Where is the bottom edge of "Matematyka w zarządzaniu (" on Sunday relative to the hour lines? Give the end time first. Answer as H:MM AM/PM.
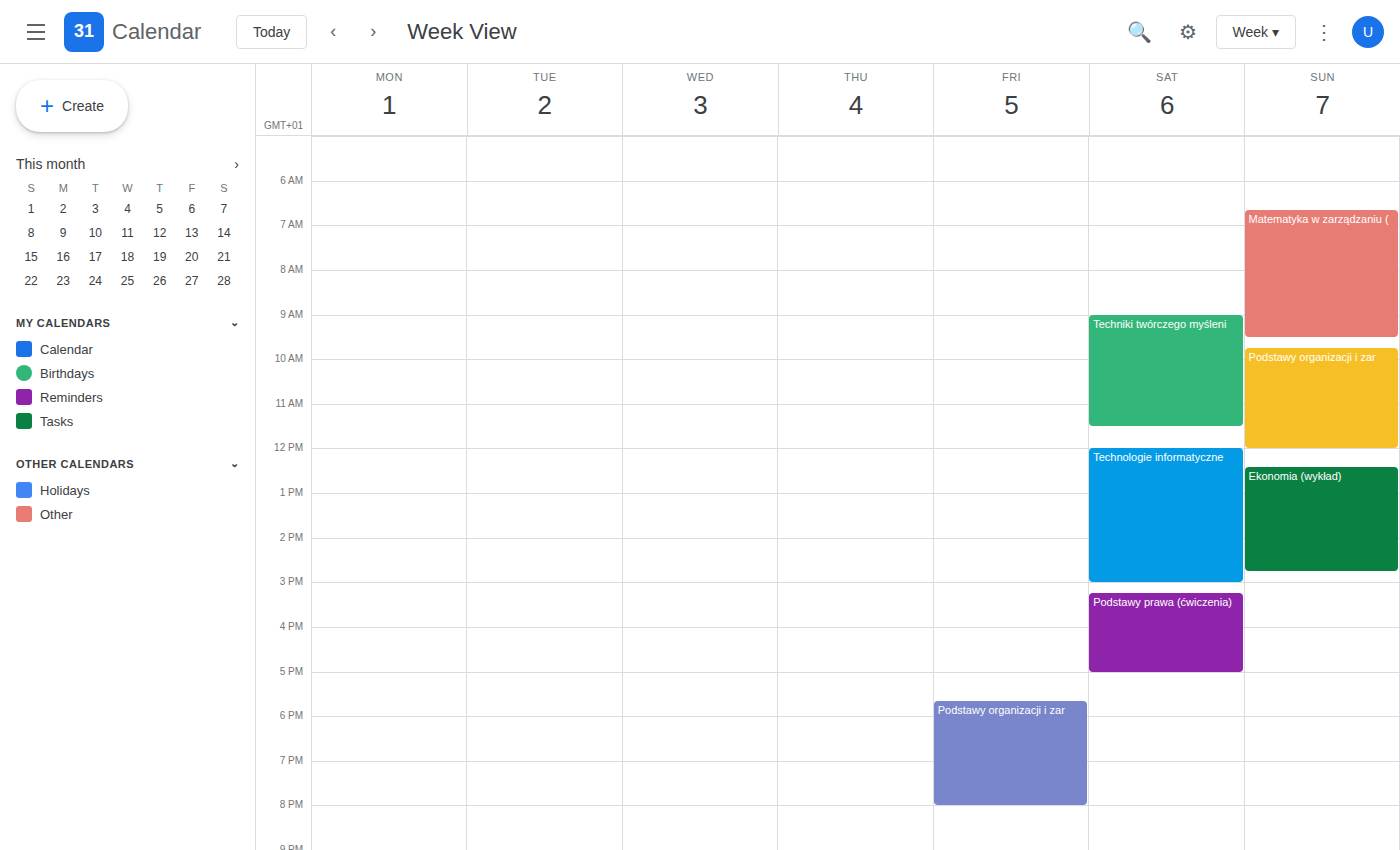
9:30 AM -- halfway between the 9 AM and 10 AM lines.